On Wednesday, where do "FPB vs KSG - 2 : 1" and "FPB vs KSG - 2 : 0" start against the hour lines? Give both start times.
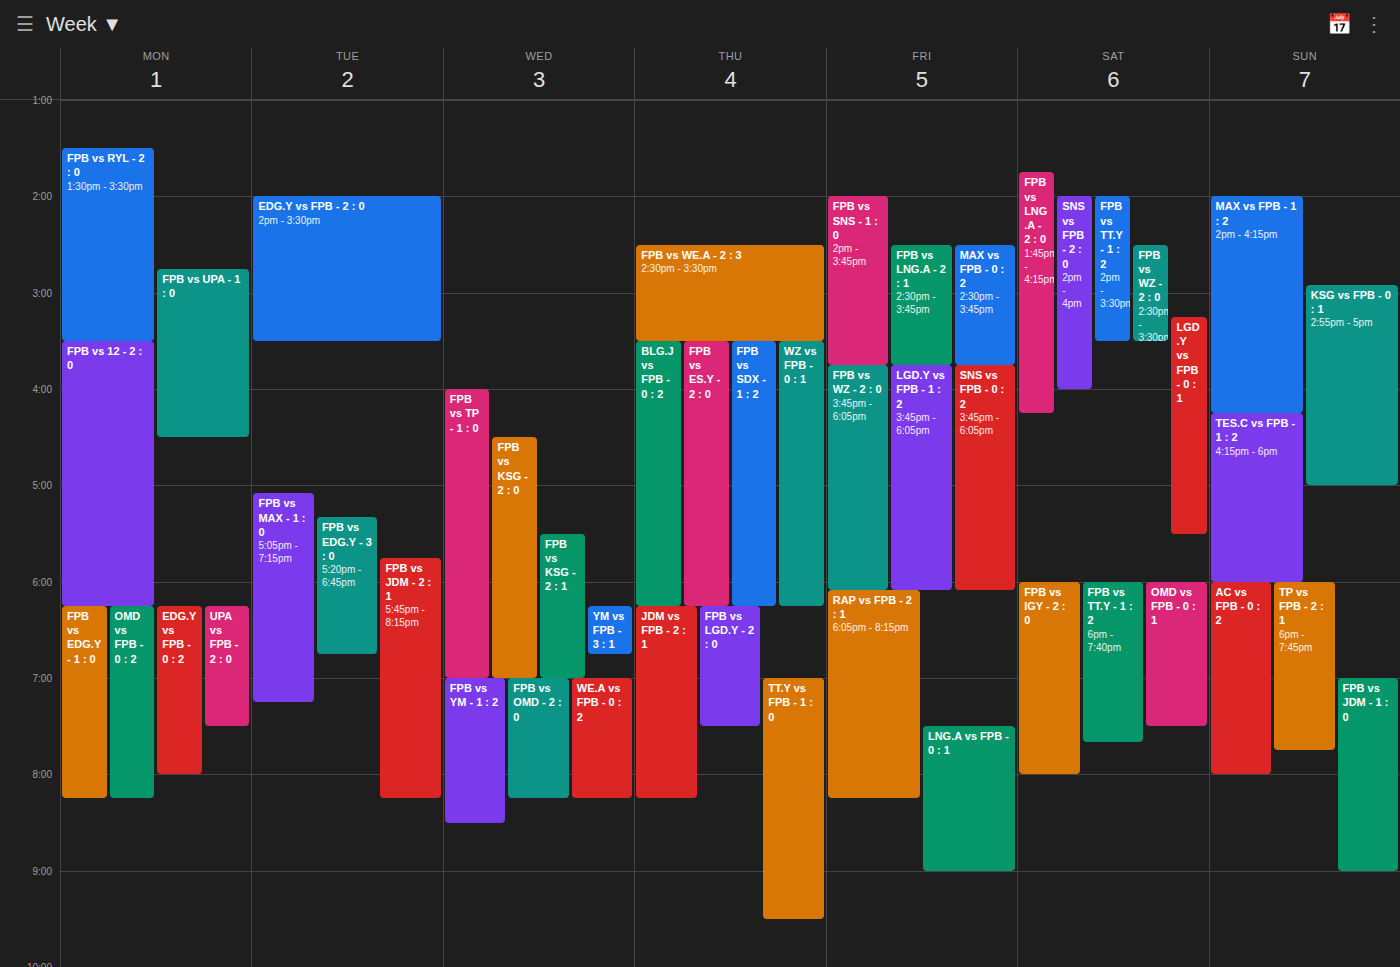
"FPB vs KSG - 2 : 1": 5:30 PM, halfway between the 5 PM and 6 PM lines. "FPB vs KSG - 2 : 0": 4:30 PM, halfway between the 4 PM and 5 PM lines.